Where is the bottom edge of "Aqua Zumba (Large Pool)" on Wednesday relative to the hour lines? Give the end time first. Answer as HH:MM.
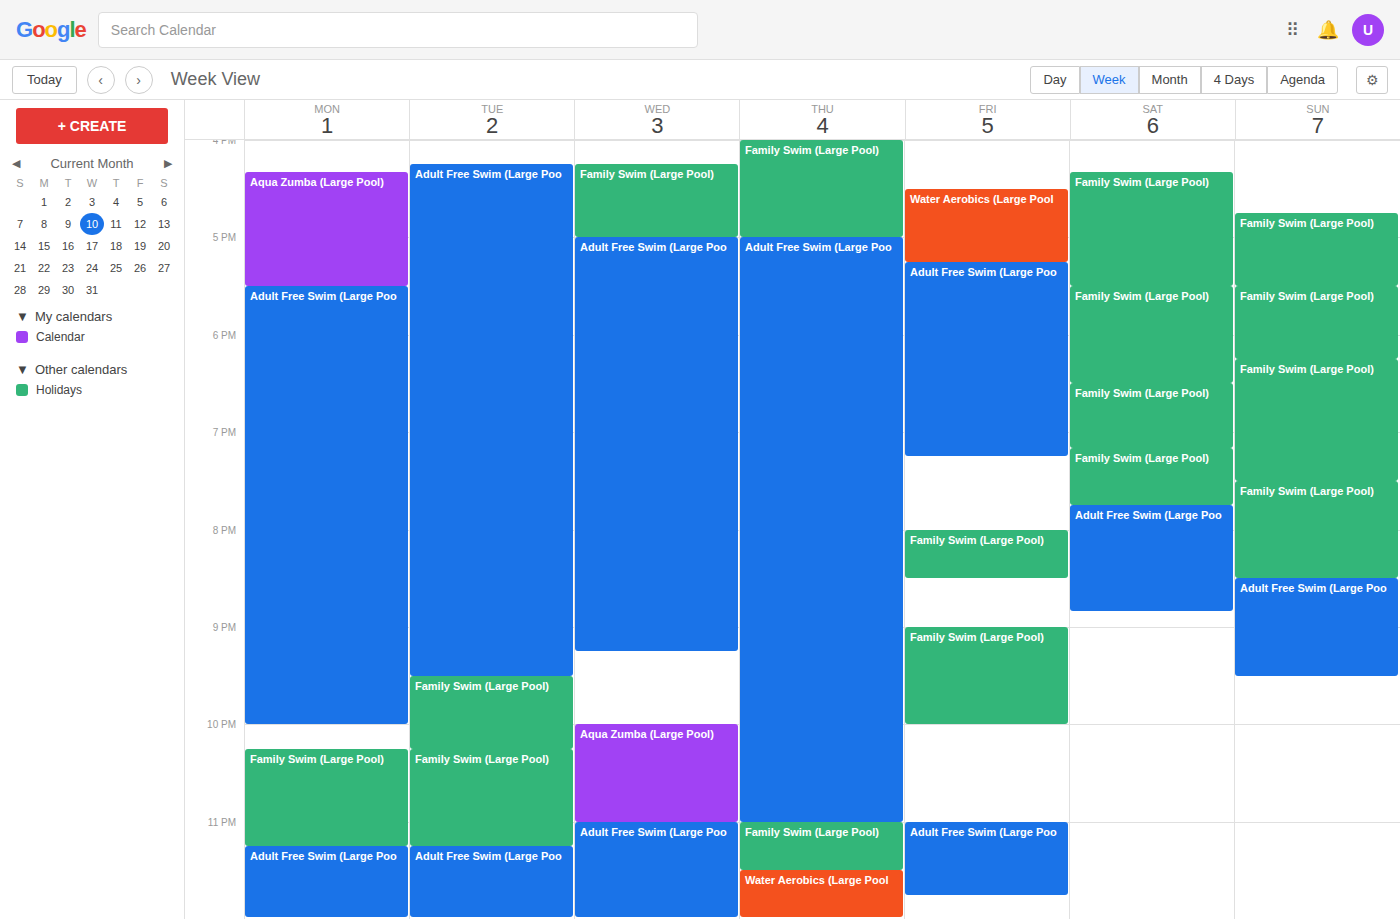
23:00 -- exactly on the 23:00 line.